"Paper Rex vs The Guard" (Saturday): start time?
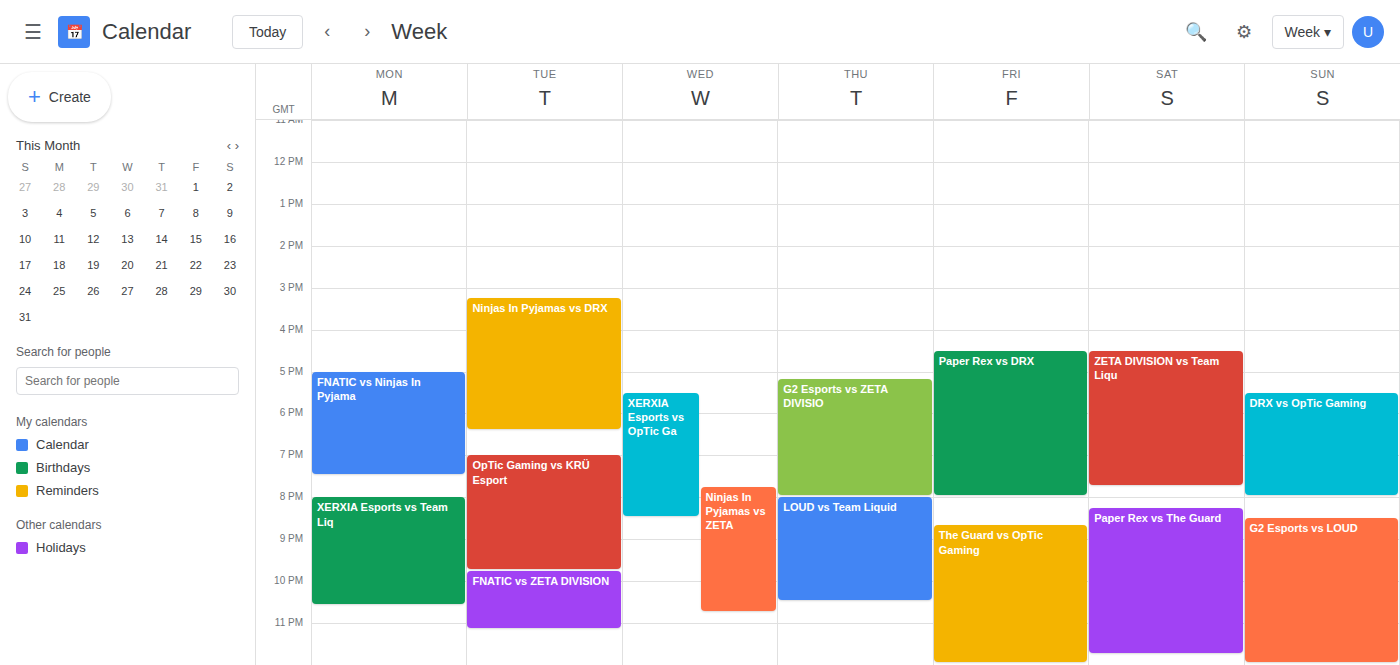
20:15